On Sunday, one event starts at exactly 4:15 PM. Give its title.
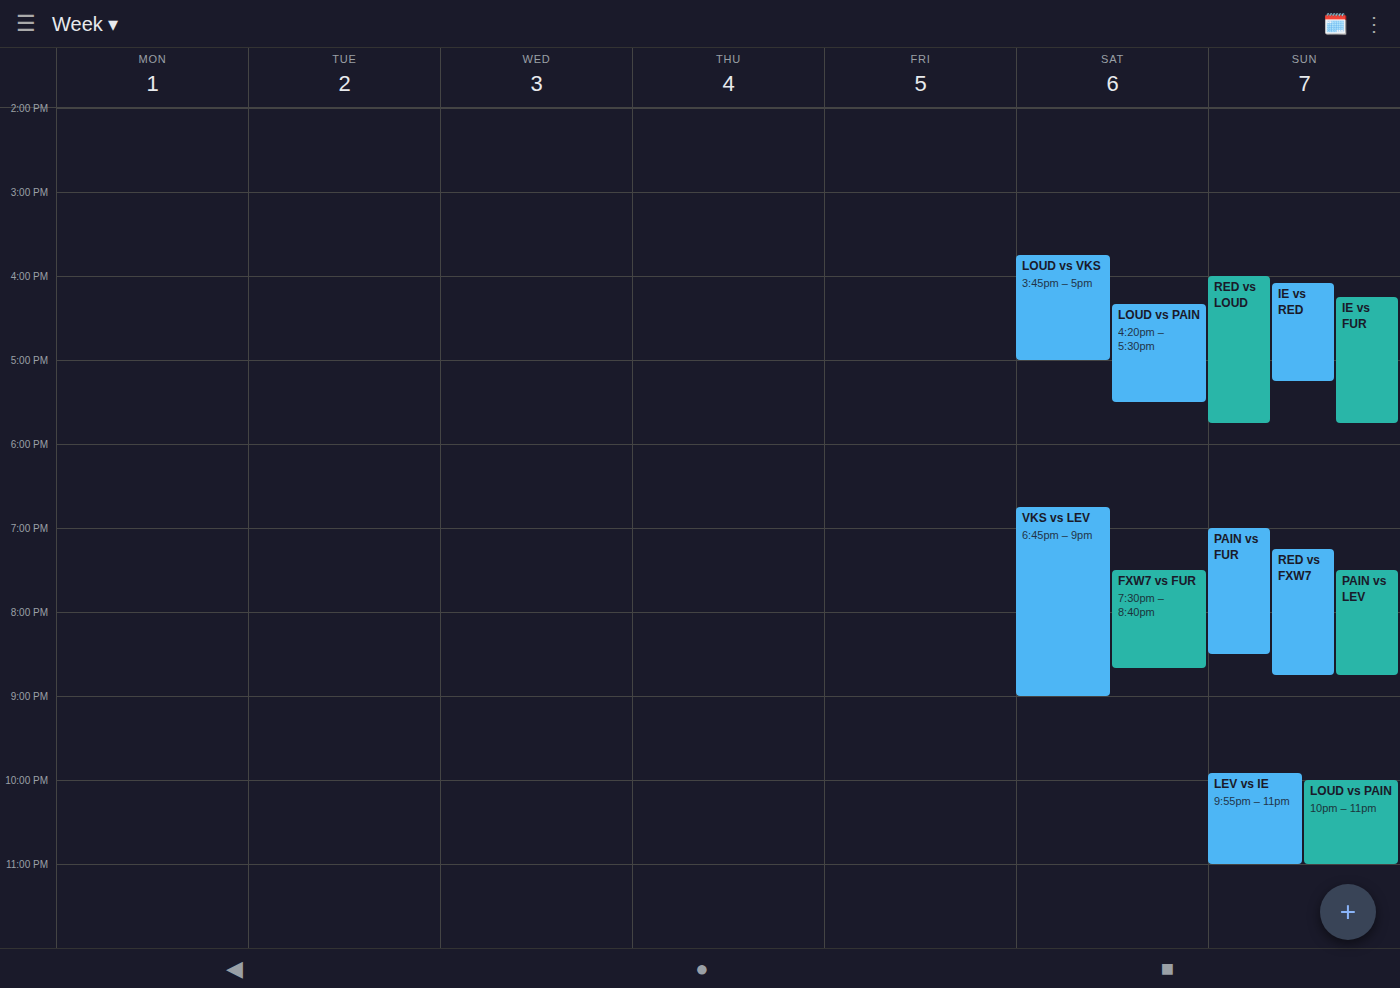
"IE vs FUR"